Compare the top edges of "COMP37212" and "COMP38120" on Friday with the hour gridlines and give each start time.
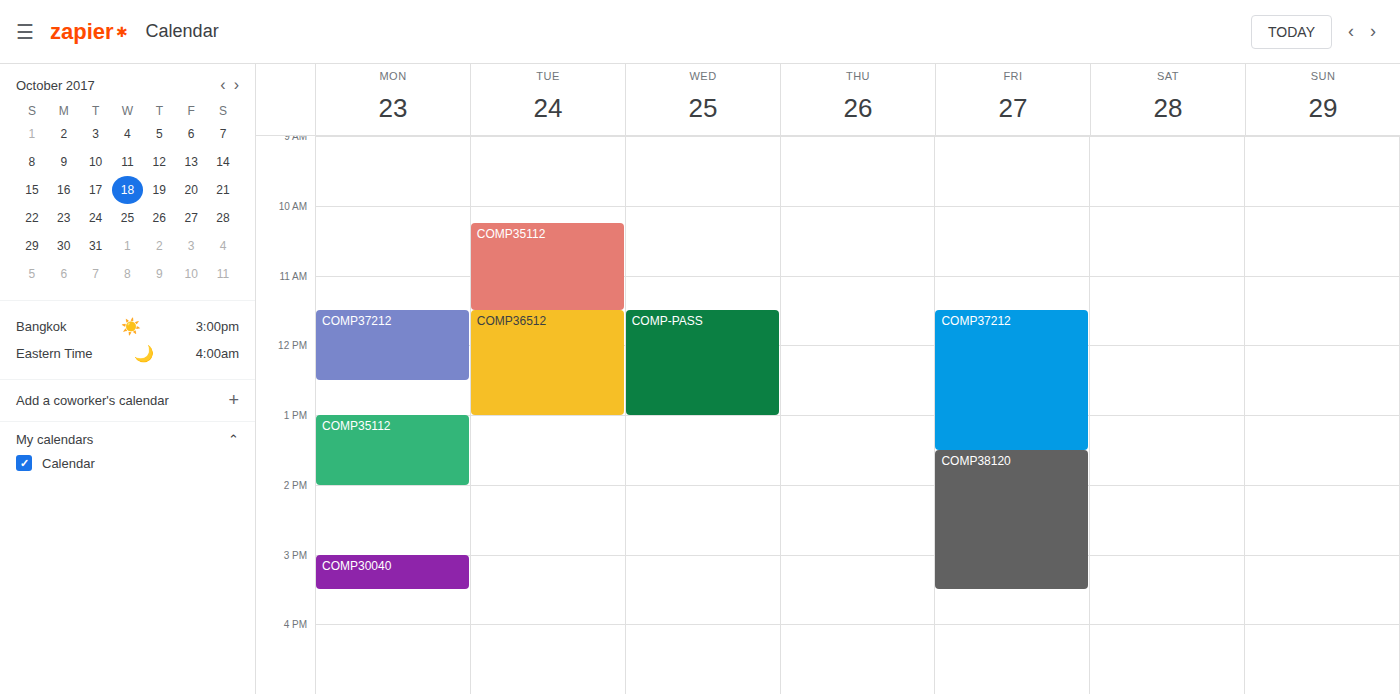
"COMP37212": 11:30 AM, halfway between the 11 AM and 12 PM lines. "COMP38120": 1:30 PM, halfway between the 1 PM and 2 PM lines.